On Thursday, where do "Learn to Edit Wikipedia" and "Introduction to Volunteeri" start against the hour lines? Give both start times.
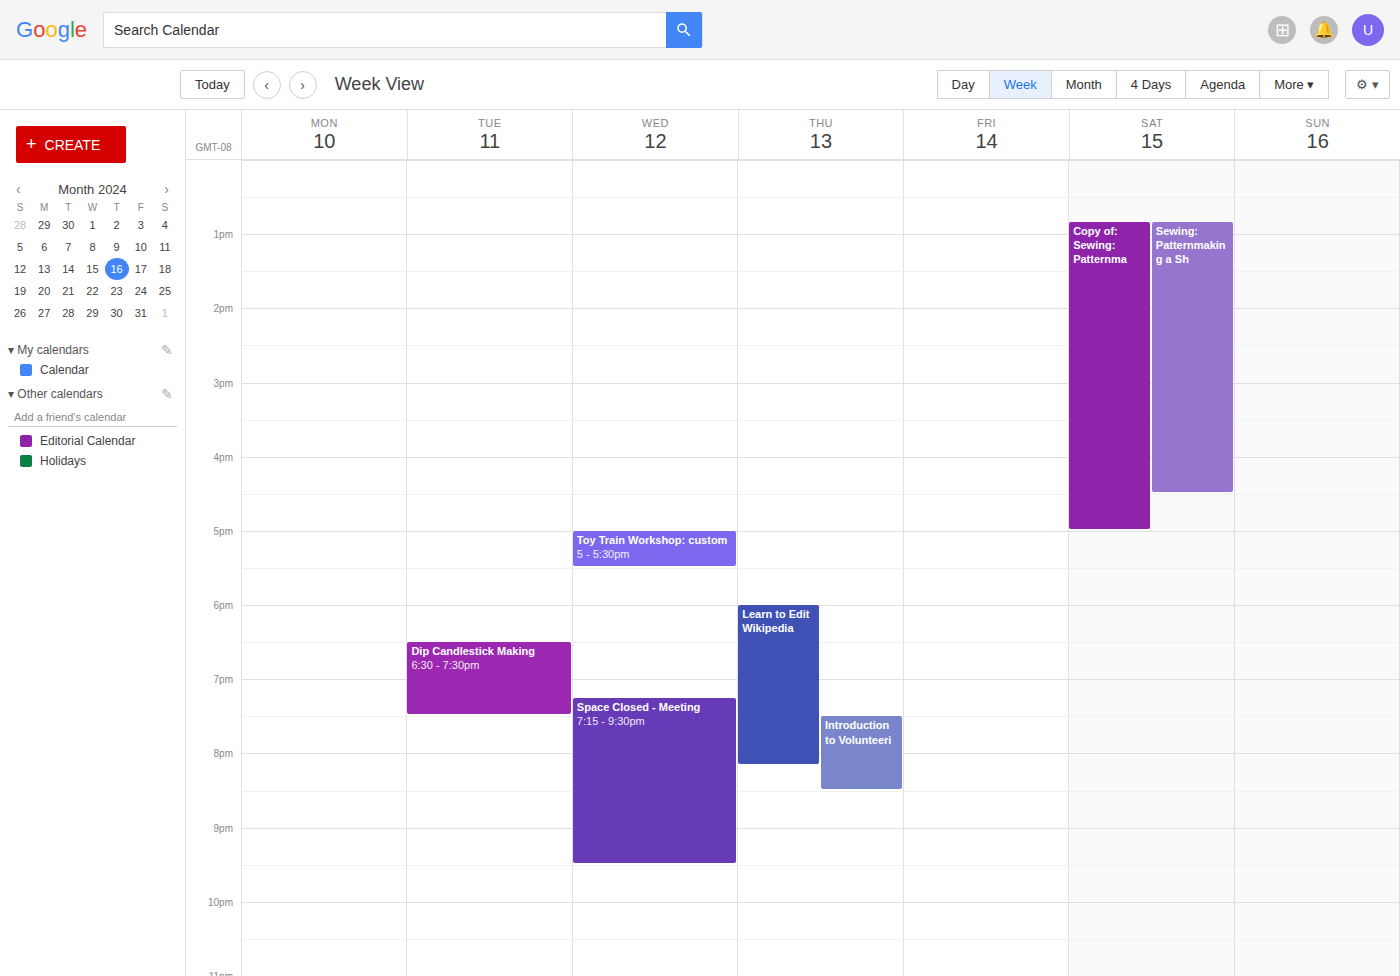
"Learn to Edit Wikipedia": 6:00 PM, exactly on the 6 PM line. "Introduction to Volunteeri": 7:30 PM, halfway between the 7 PM and 8 PM lines.